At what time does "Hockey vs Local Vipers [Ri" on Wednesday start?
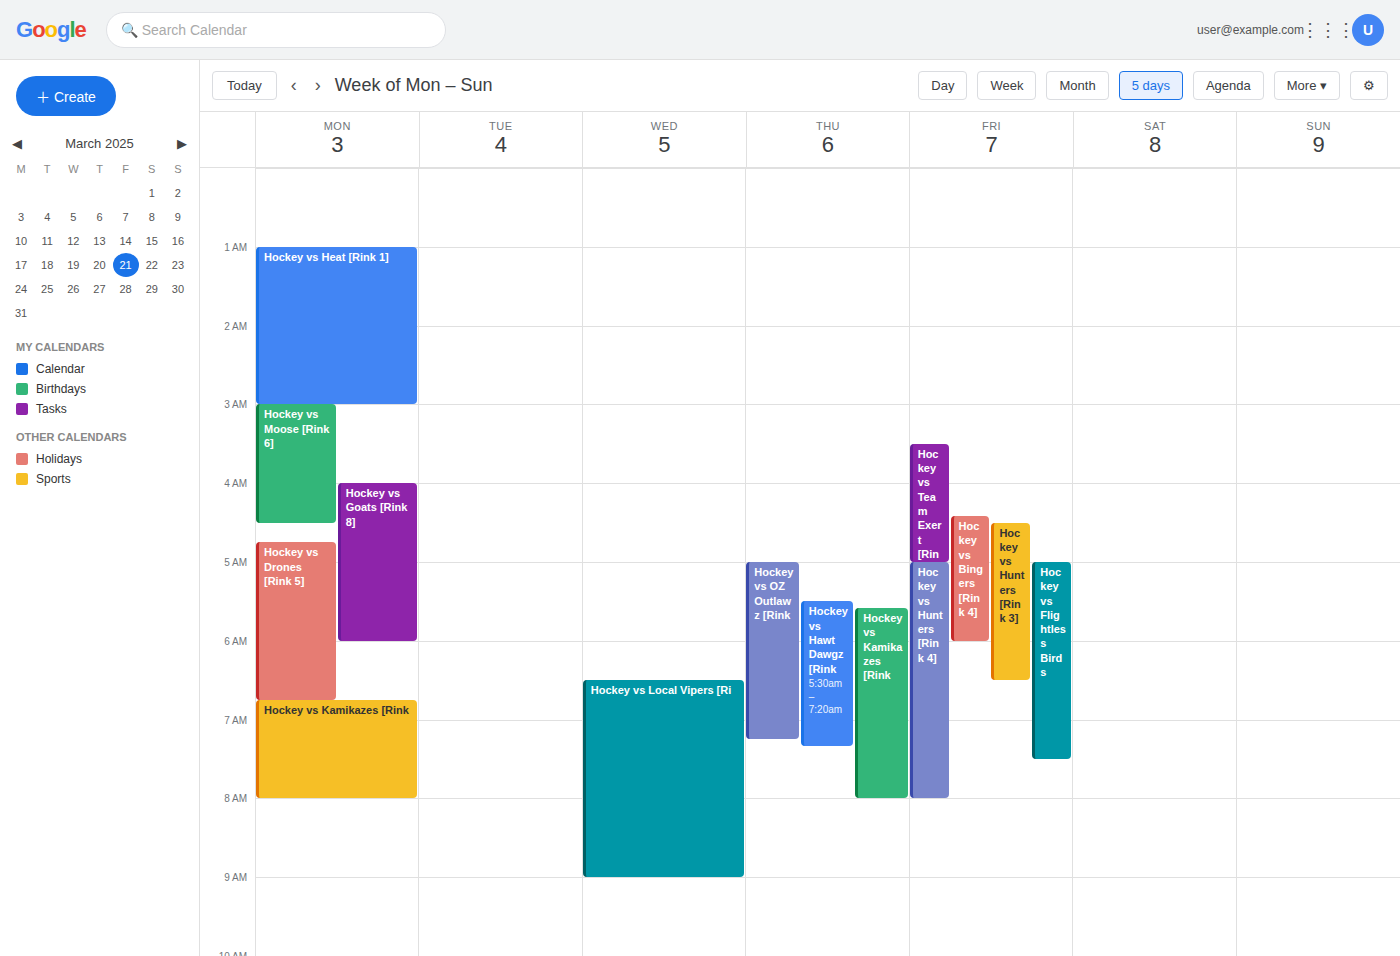
6:30 AM